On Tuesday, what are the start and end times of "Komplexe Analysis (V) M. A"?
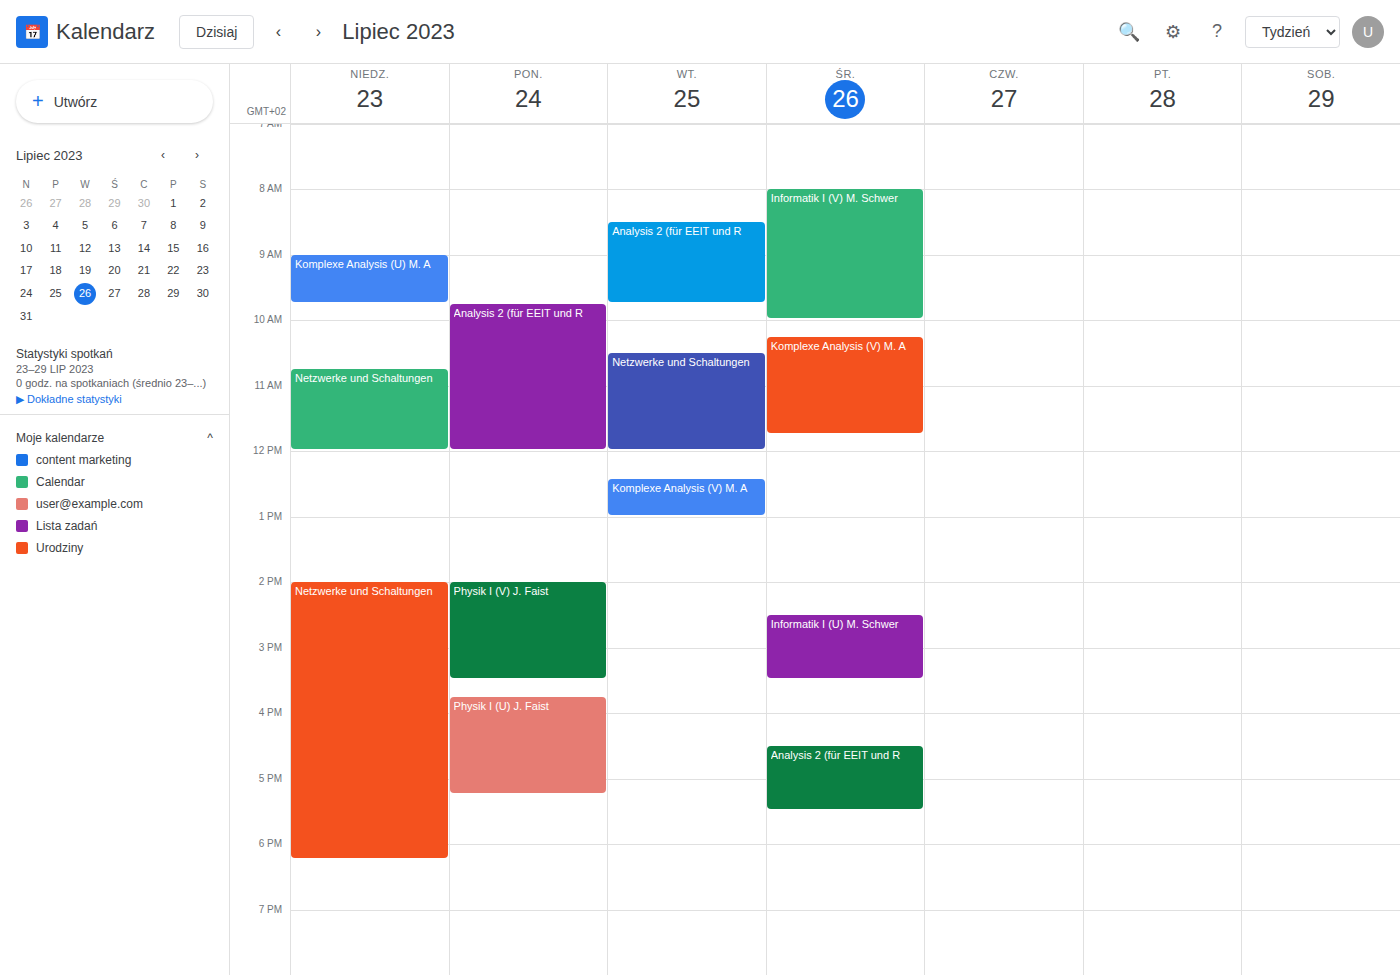
12:25 PM to 1:00 PM